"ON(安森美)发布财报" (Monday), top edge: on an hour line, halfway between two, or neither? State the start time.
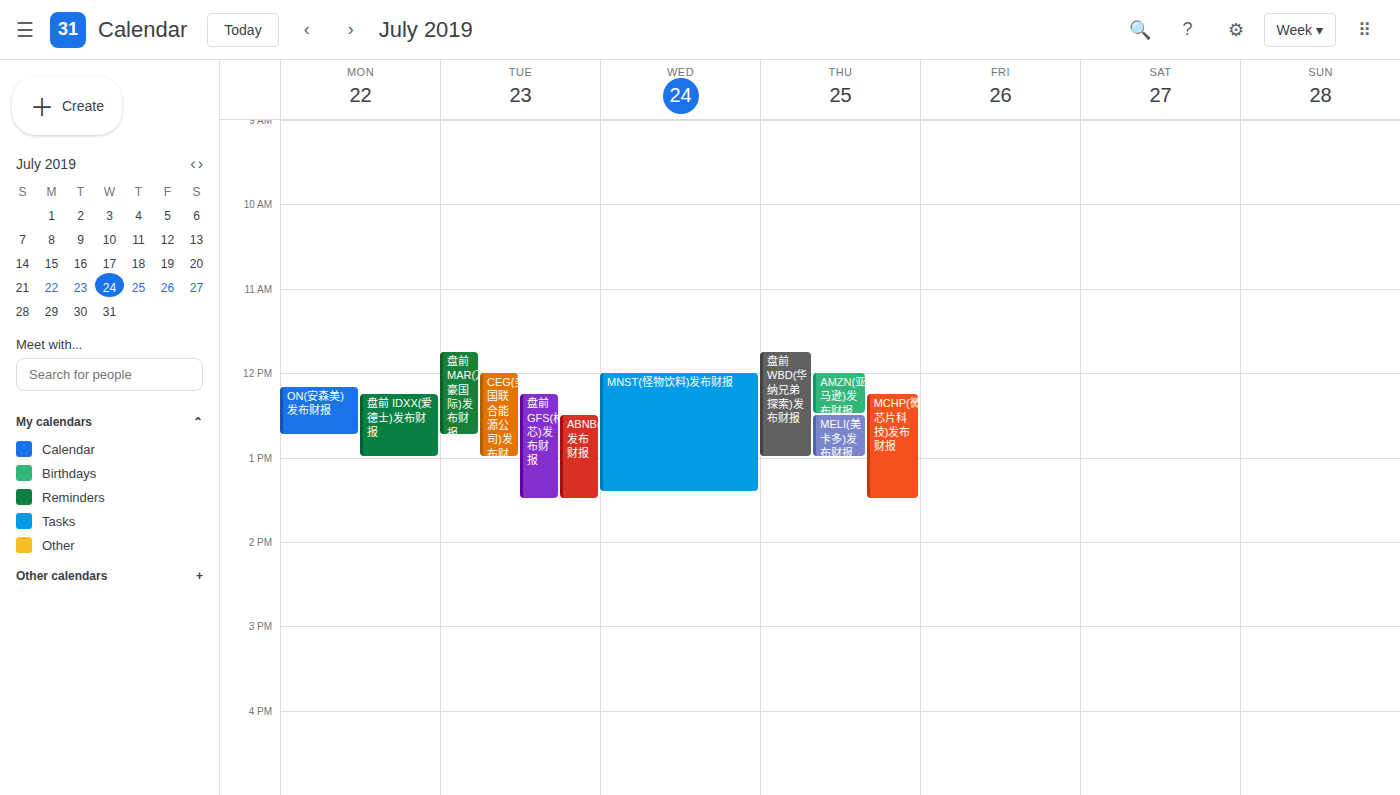
12:10 PM -- neither: 10 minutes below the 12 PM line and 50 minutes above the 1 PM line.